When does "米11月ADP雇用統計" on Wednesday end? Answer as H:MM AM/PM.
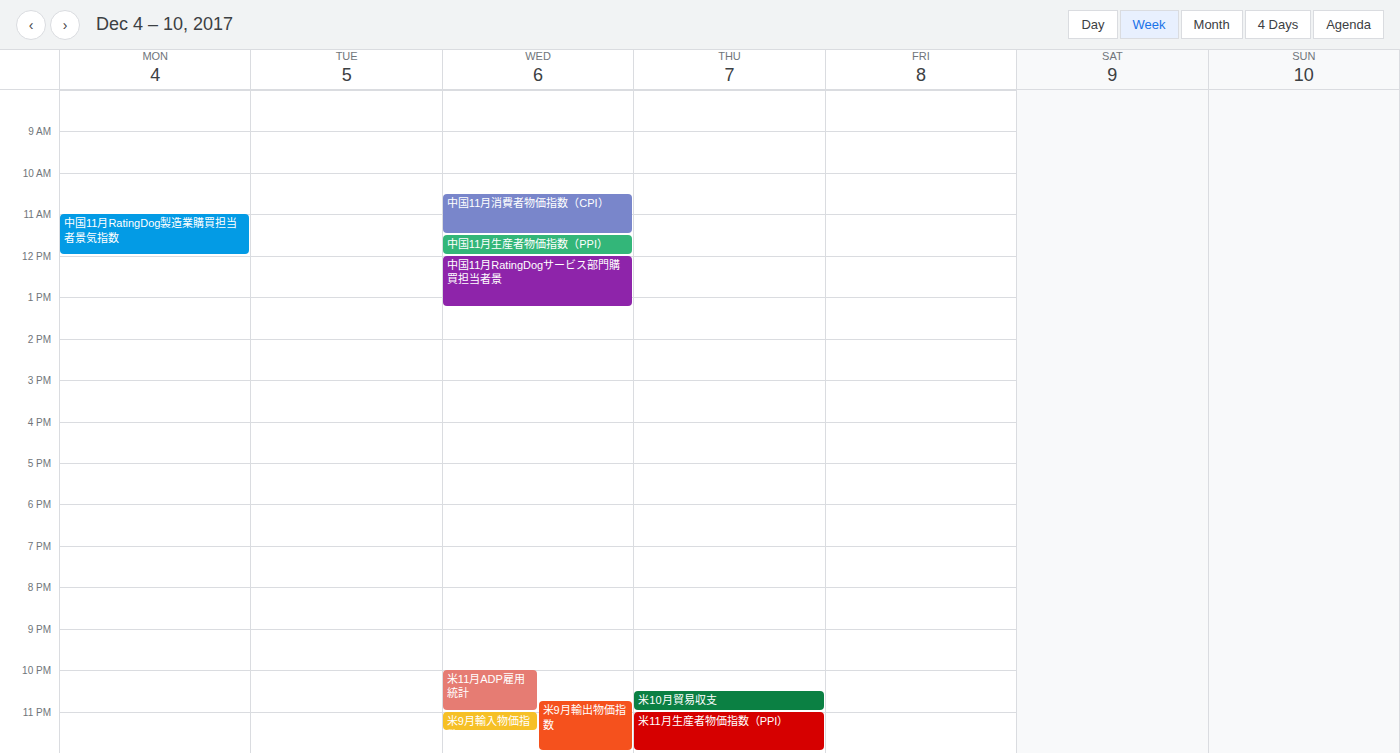
11:00 PM